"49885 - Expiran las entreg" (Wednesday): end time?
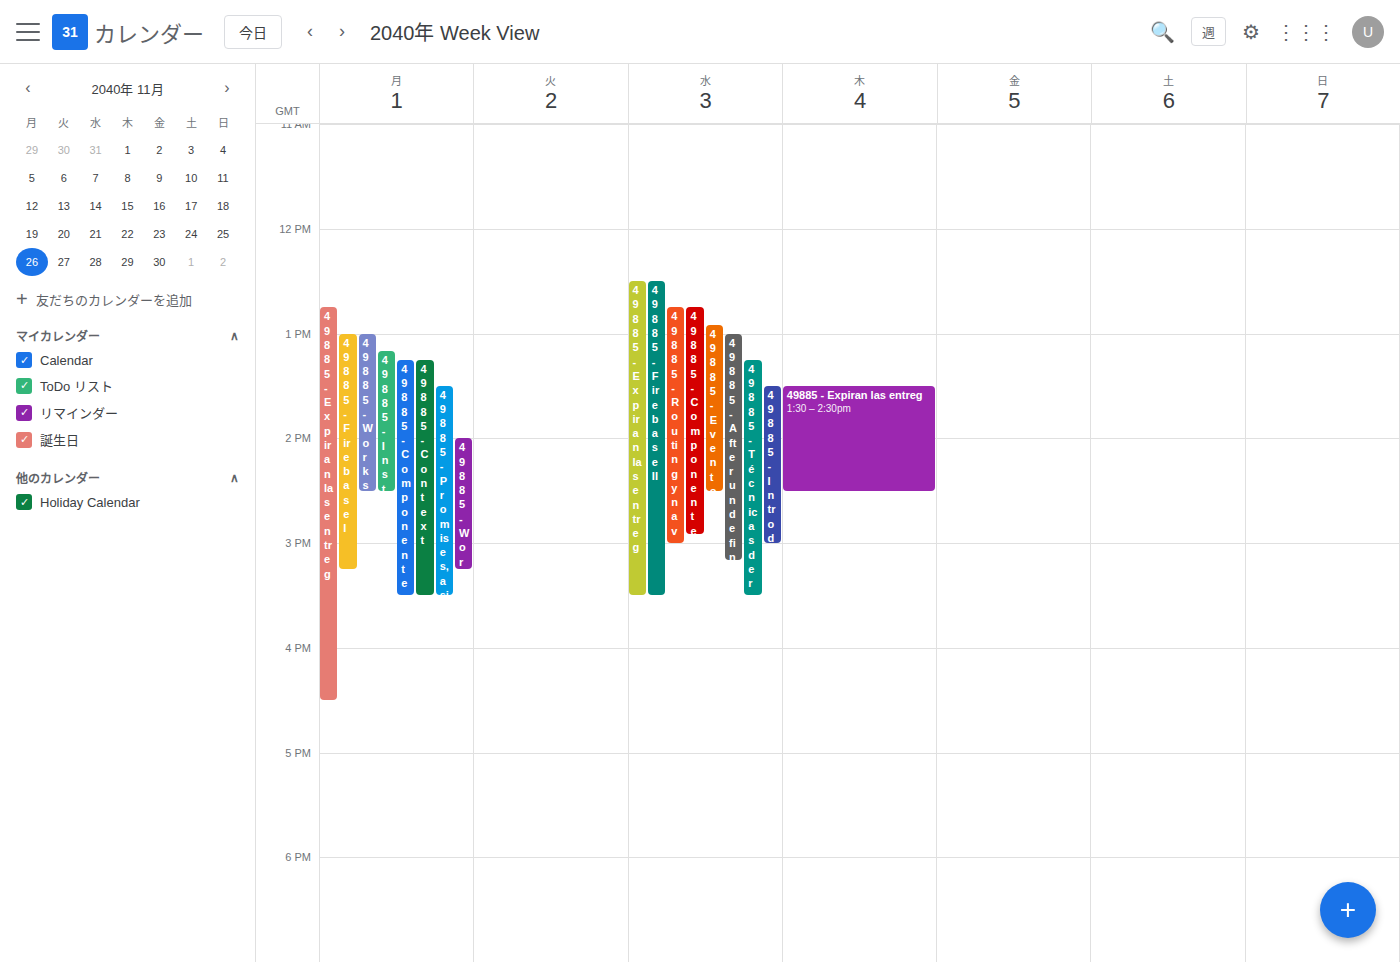
3:30 PM